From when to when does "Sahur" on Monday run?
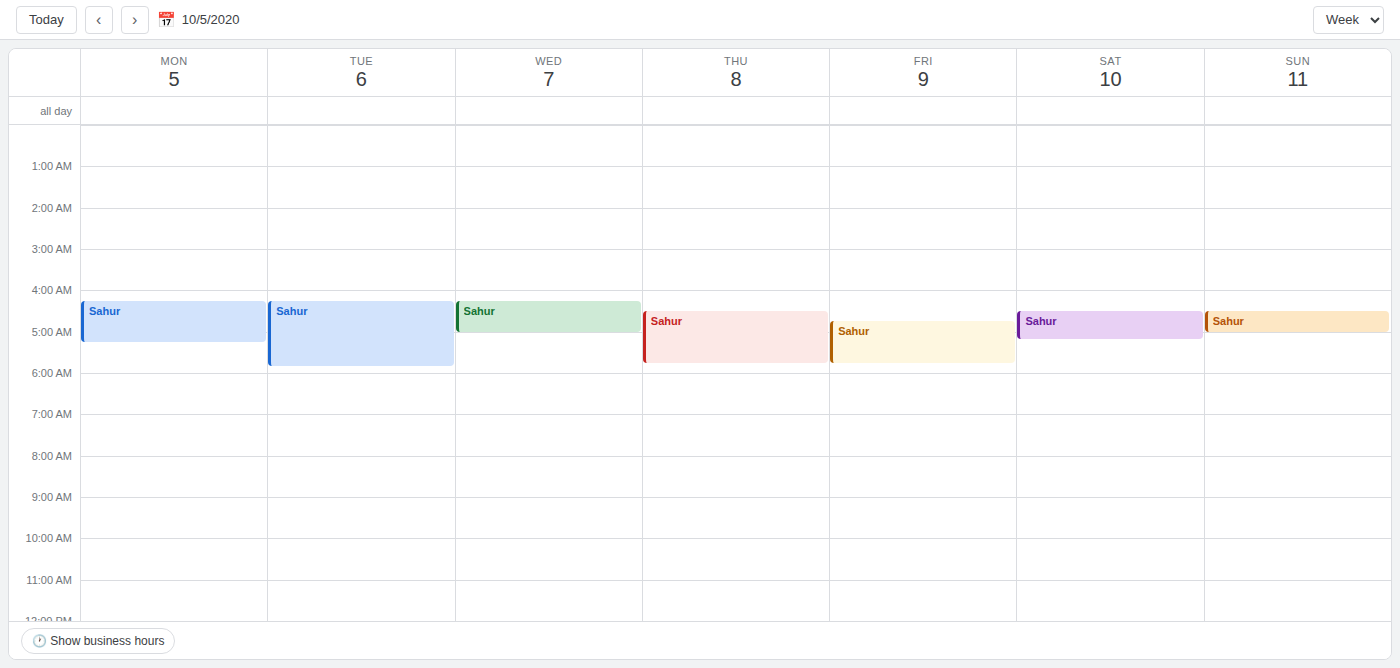
4:15 AM to 5:15 AM